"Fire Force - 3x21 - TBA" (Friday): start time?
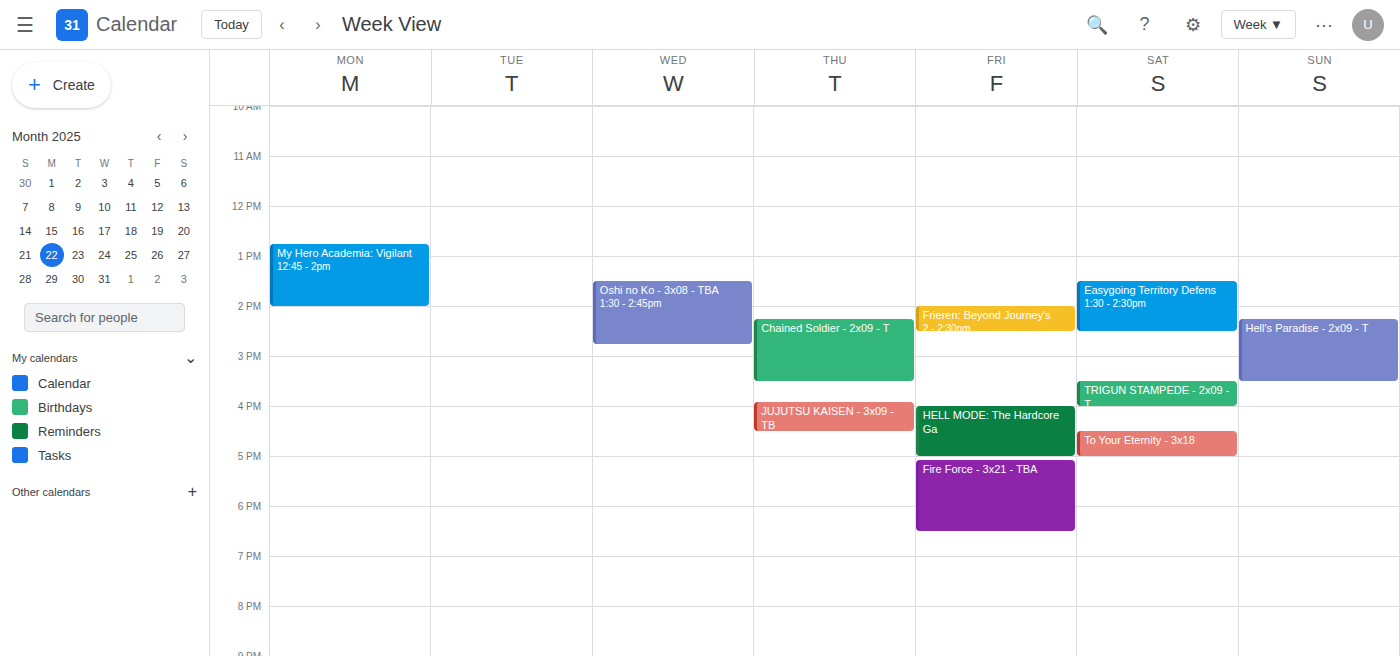
5:05 PM